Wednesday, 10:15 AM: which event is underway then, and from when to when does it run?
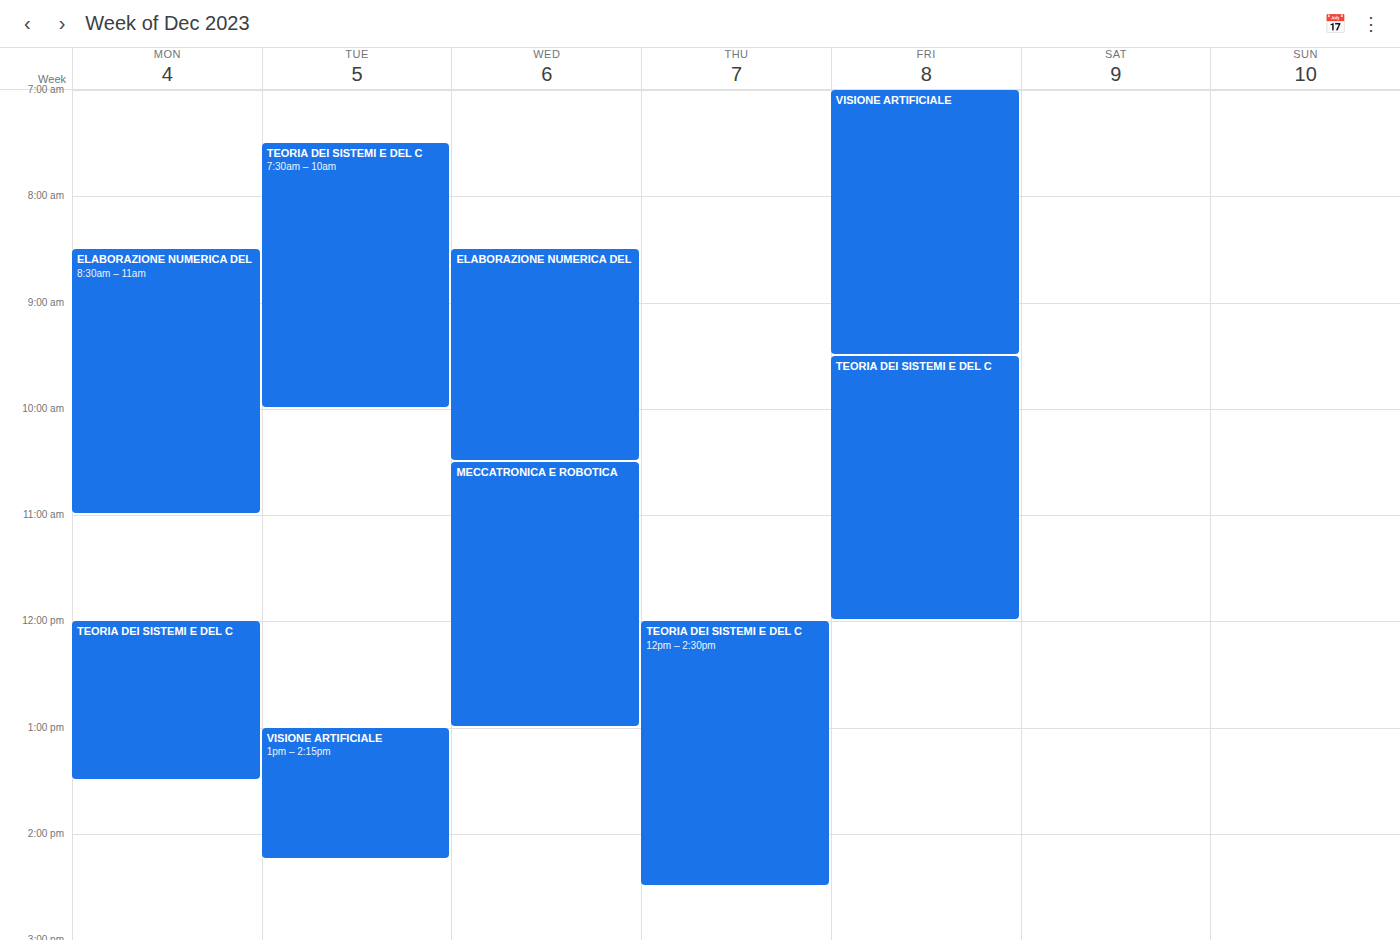
"ELABORAZIONE NUMERICA DEL", 8:30 AM to 10:30 AM